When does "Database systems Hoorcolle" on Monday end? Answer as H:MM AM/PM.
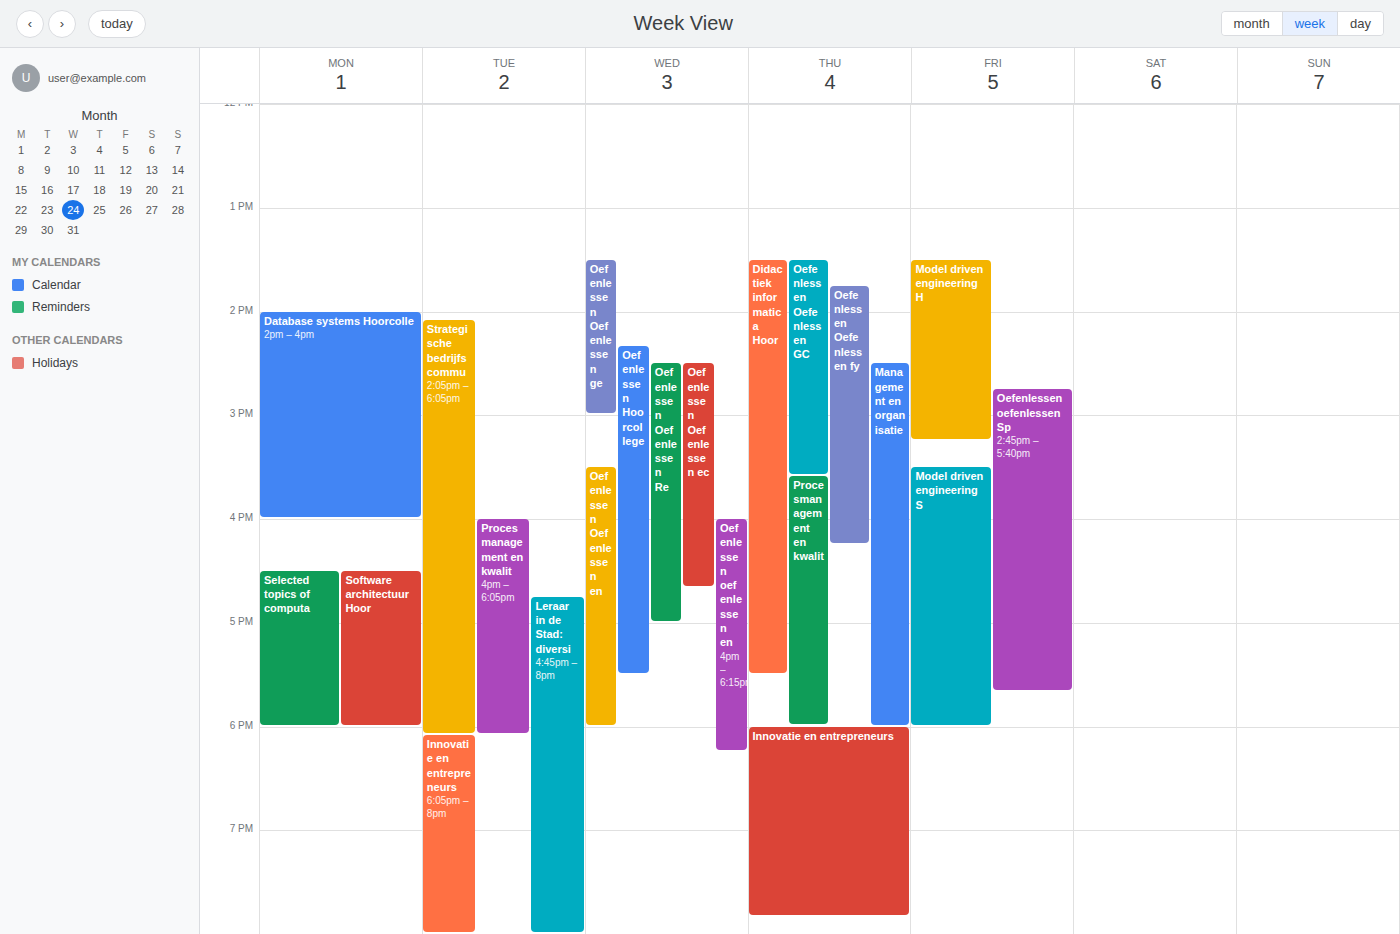
4:00 PM